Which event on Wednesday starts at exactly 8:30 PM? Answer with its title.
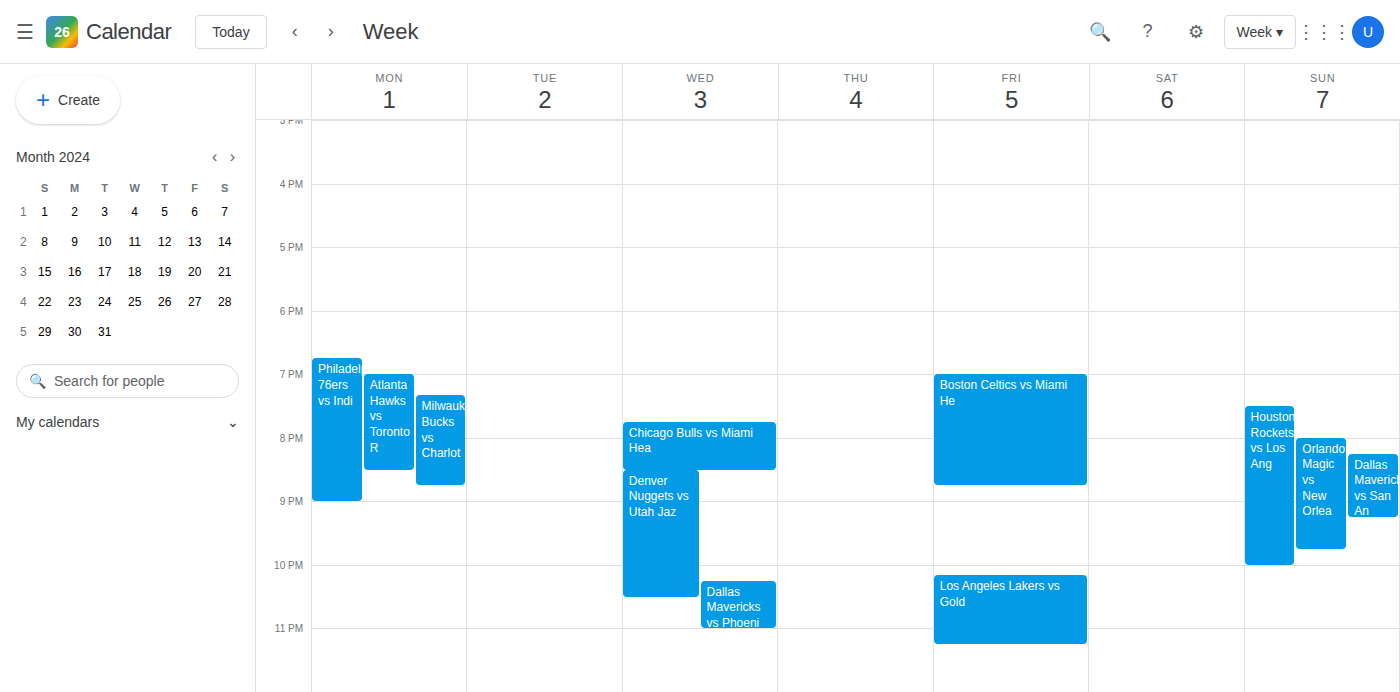
"Denver Nuggets vs Utah Jaz"